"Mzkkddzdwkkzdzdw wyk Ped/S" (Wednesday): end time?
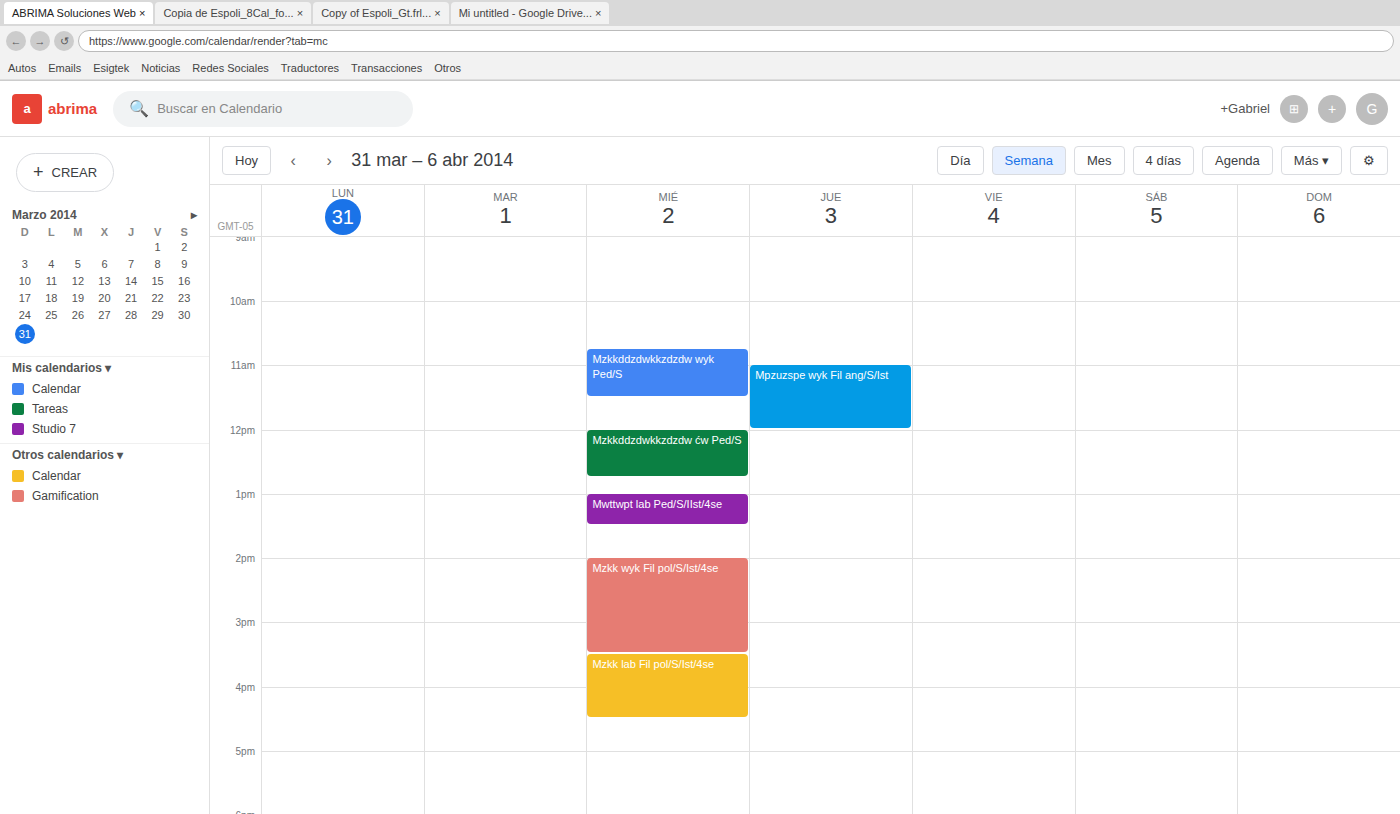
11:30 AM